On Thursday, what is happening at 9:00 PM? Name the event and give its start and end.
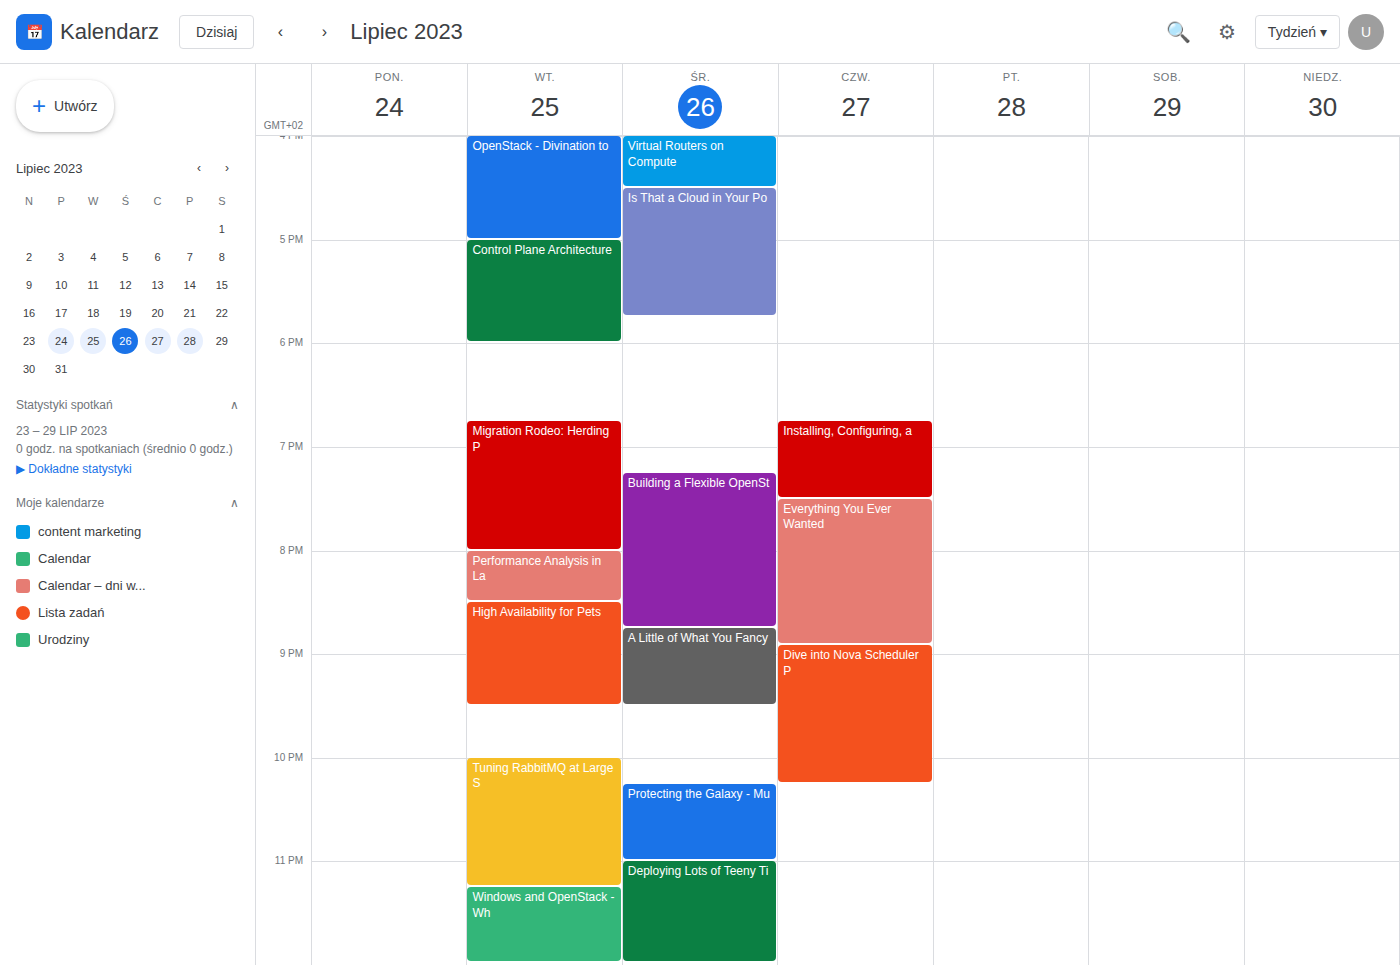
"Dive into Nova Scheduler P", 8:55 PM to 10:15 PM